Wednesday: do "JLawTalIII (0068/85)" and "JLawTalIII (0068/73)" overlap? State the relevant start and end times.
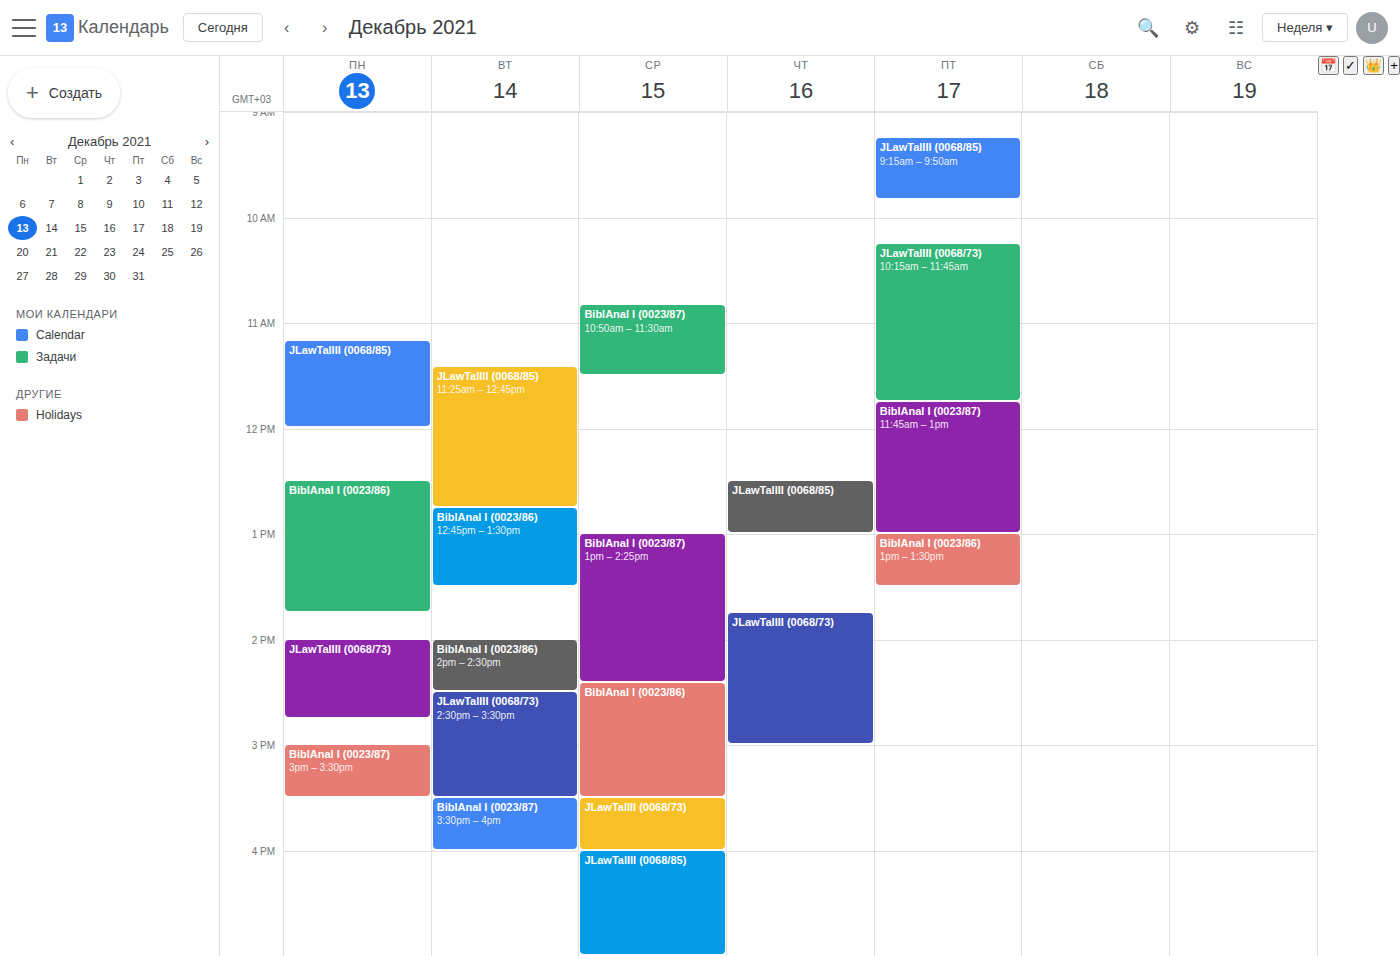
"JLawTalIII (0068/73)" ends at 16:00, exactly when "JLawTalIII (0068/85)" starts -- they touch but do not overlap.